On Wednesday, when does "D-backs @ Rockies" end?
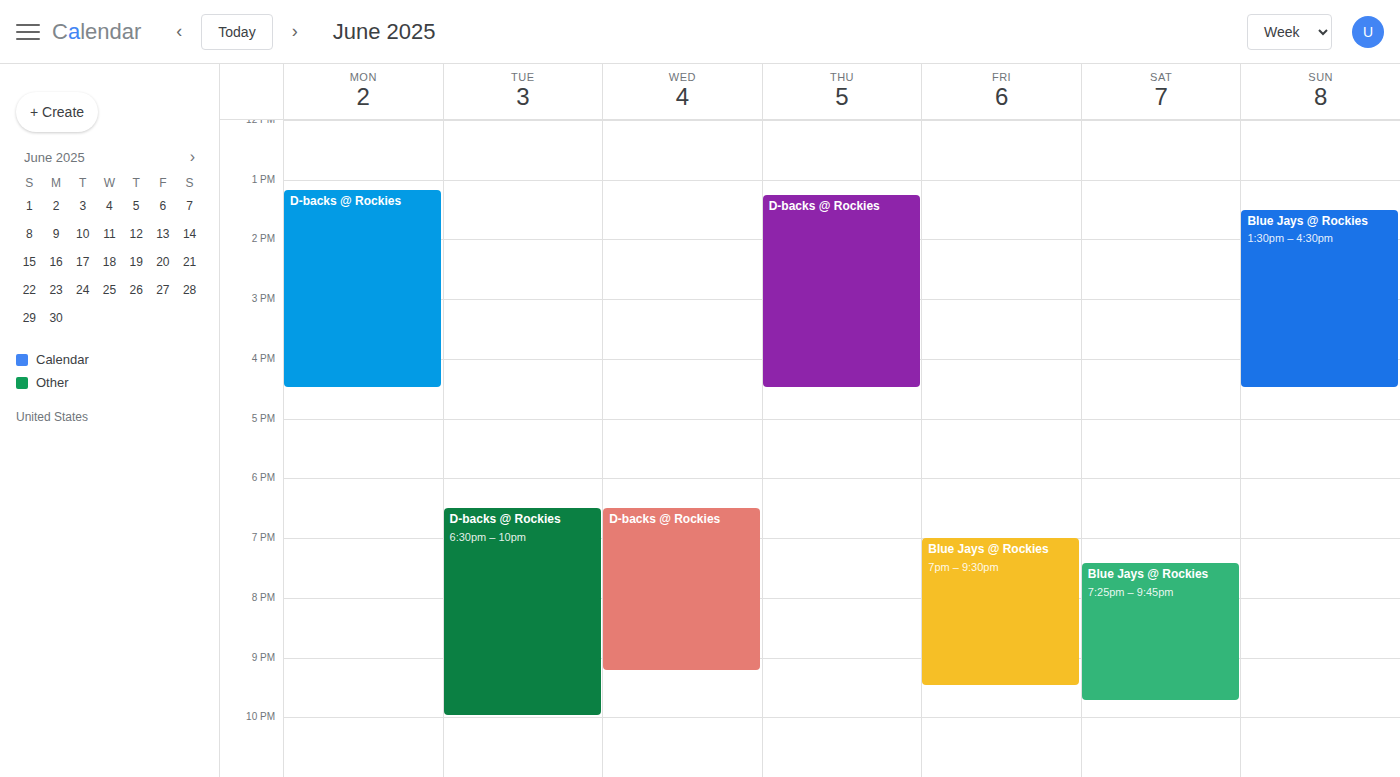
9:15 PM